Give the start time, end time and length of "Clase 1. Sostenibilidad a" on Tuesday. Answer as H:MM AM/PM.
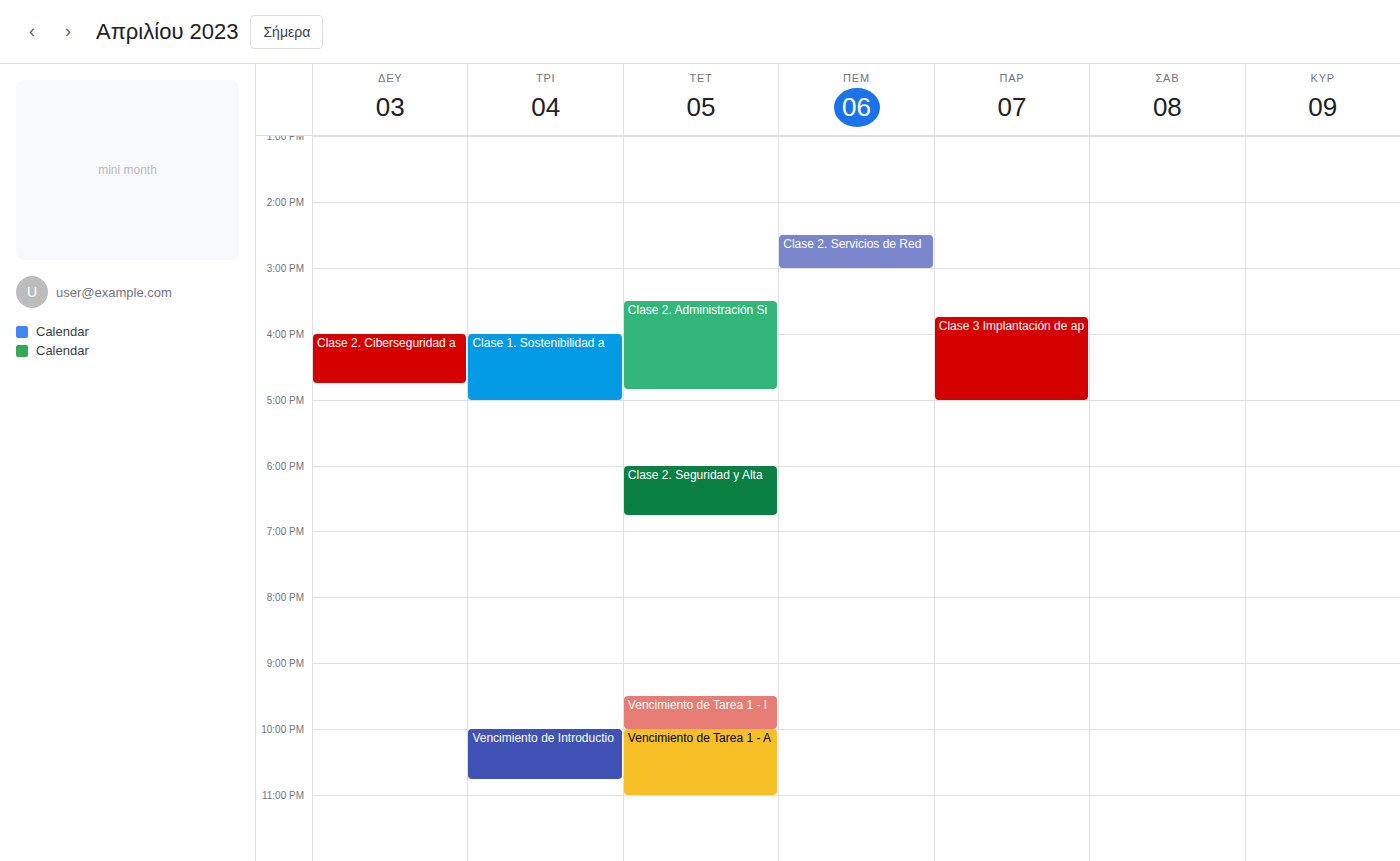
4:00 PM to 5:00 PM, 1 hour